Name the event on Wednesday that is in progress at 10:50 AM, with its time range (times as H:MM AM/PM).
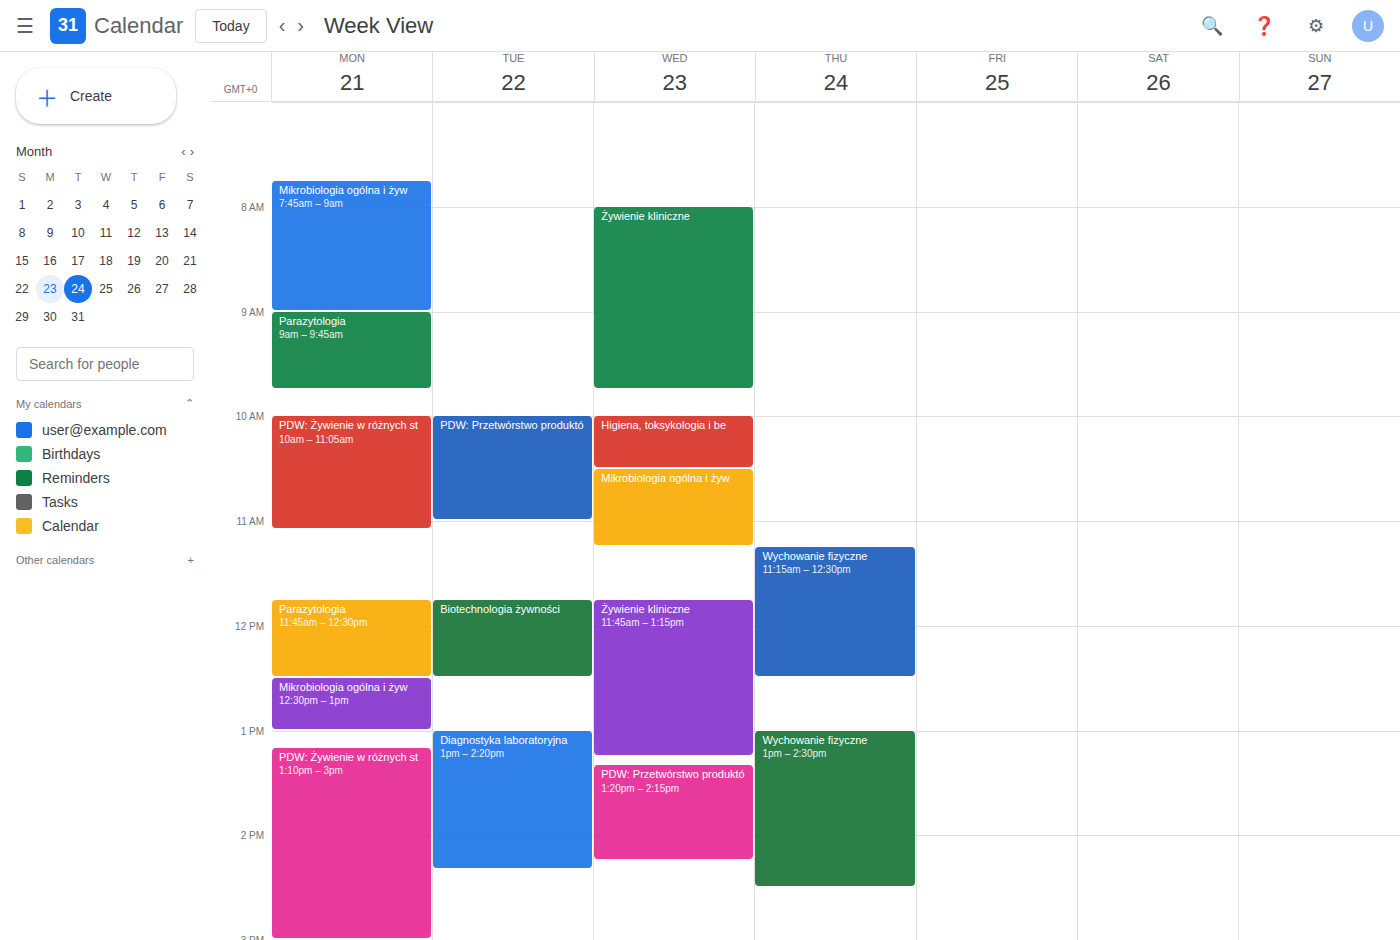
"Mikrobiologia ogólna i żyw", 10:30 AM to 11:15 AM